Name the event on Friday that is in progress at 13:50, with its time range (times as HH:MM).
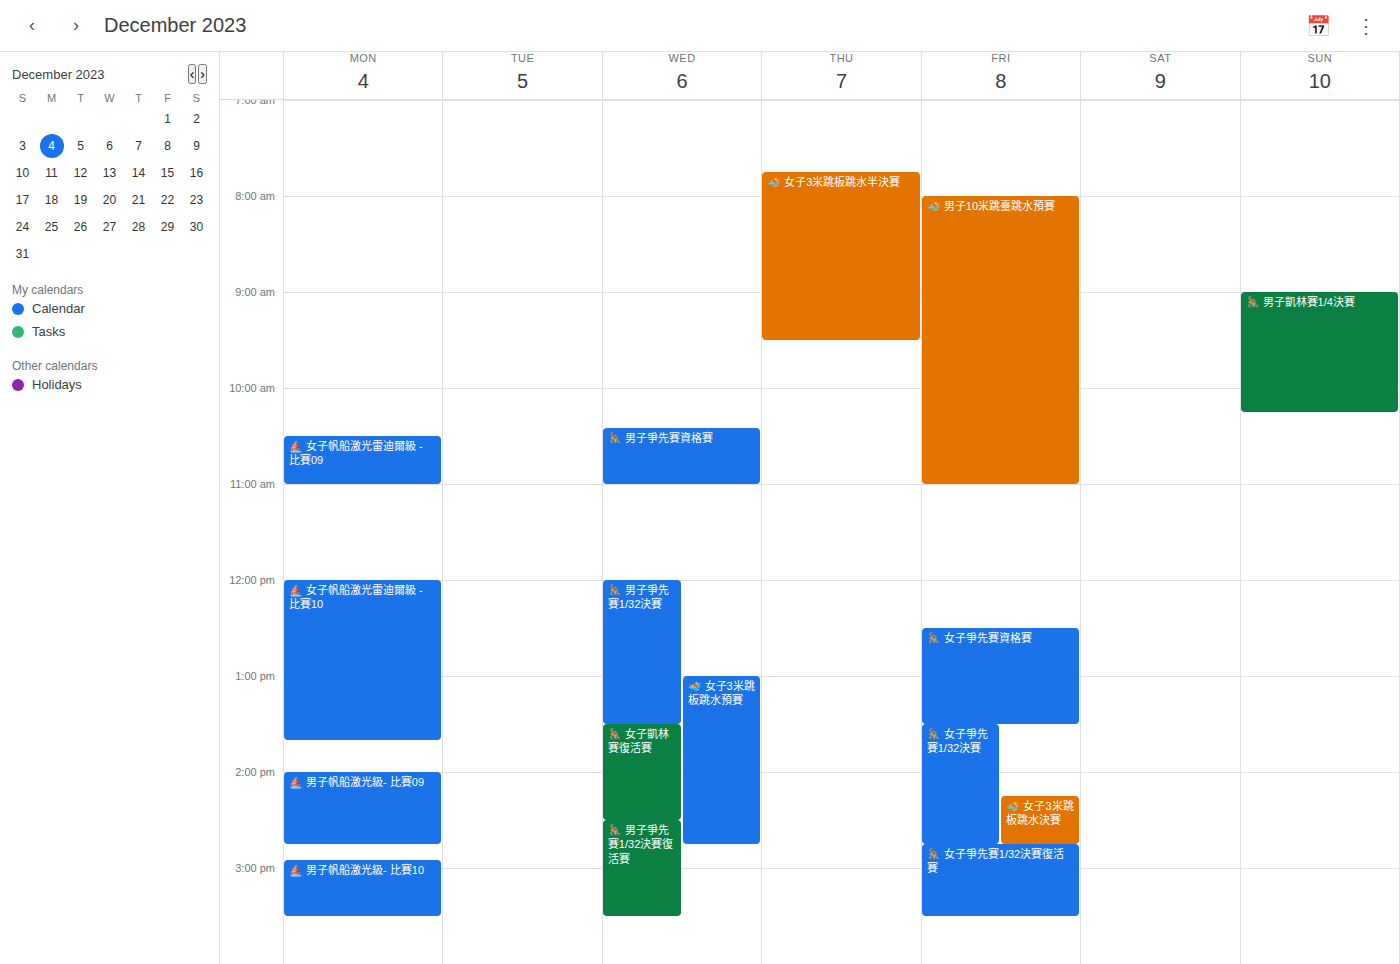
"🚴 女子爭先賽1/32決賽", 13:30 to 14:45